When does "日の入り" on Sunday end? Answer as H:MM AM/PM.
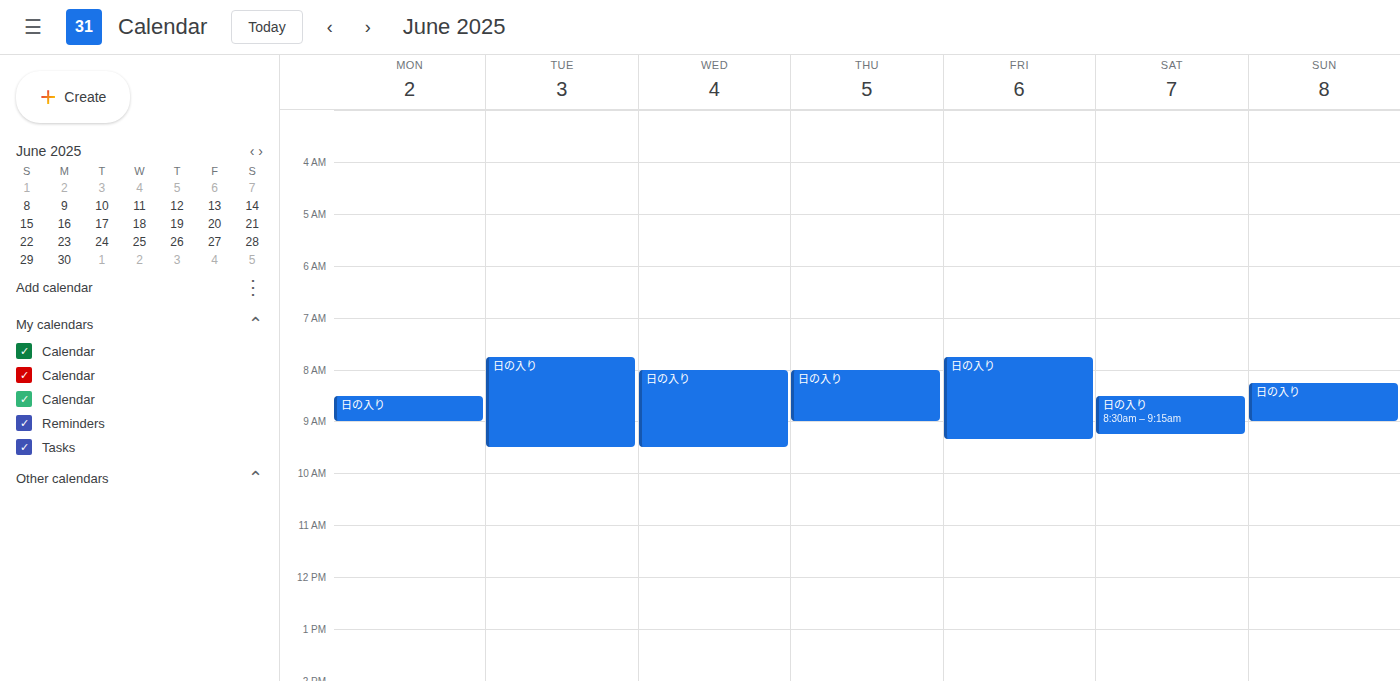
9:00 AM